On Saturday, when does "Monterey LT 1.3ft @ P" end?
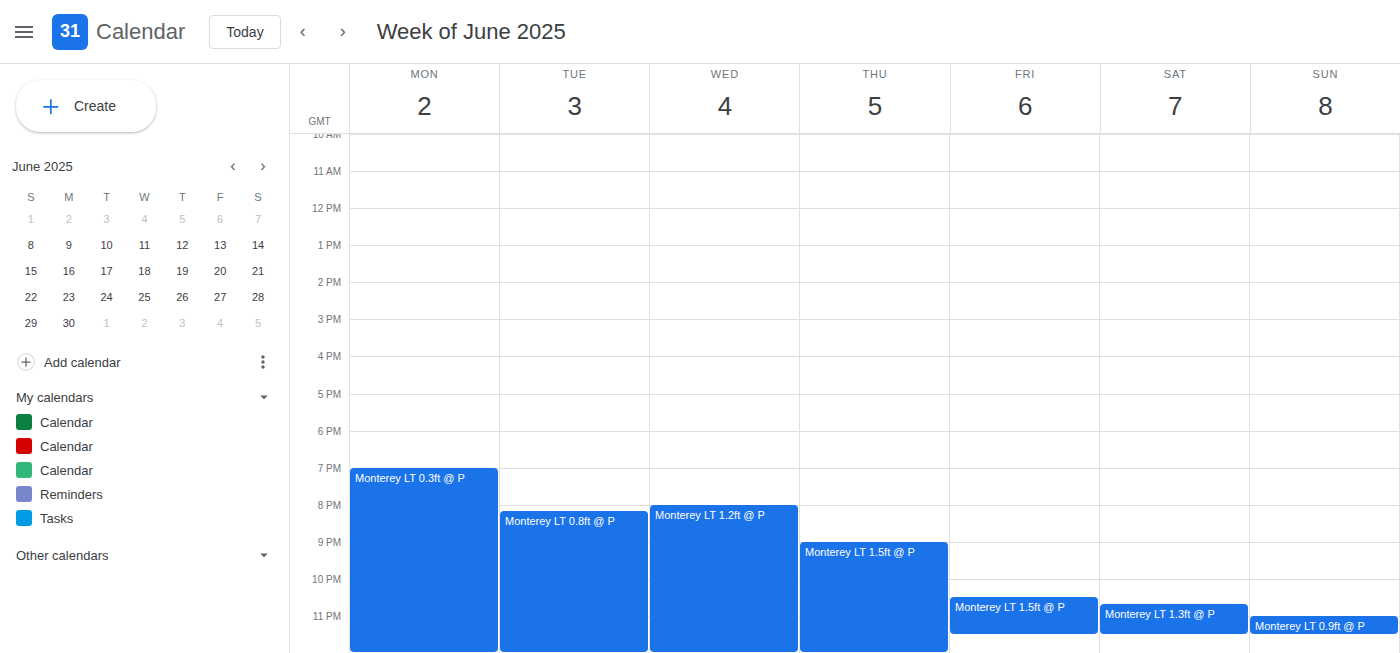
23:30